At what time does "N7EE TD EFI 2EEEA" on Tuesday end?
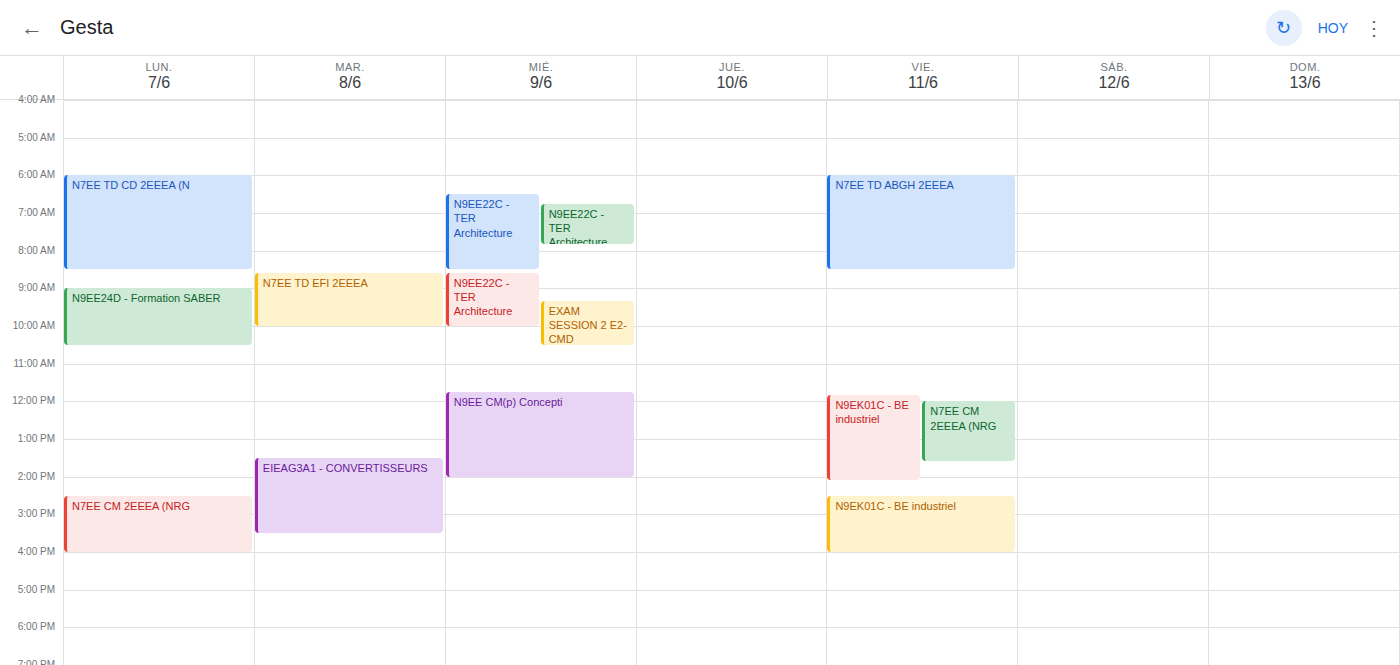
10:00